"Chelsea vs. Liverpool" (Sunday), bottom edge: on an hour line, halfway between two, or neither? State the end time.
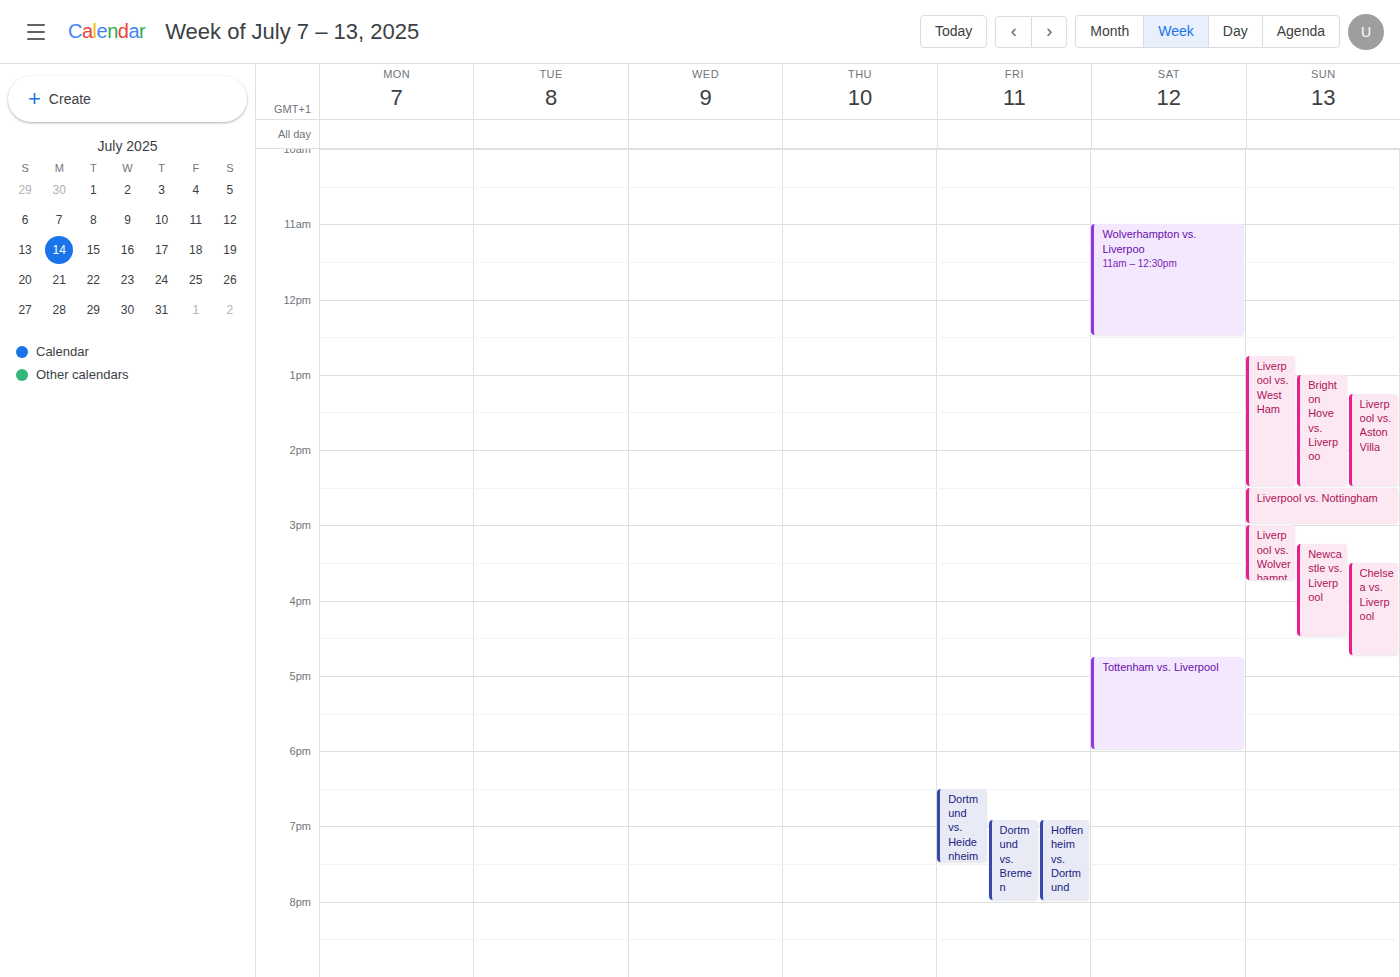
4:45 PM -- neither: three quarters of the way from the 4 PM line to the 5 PM line.